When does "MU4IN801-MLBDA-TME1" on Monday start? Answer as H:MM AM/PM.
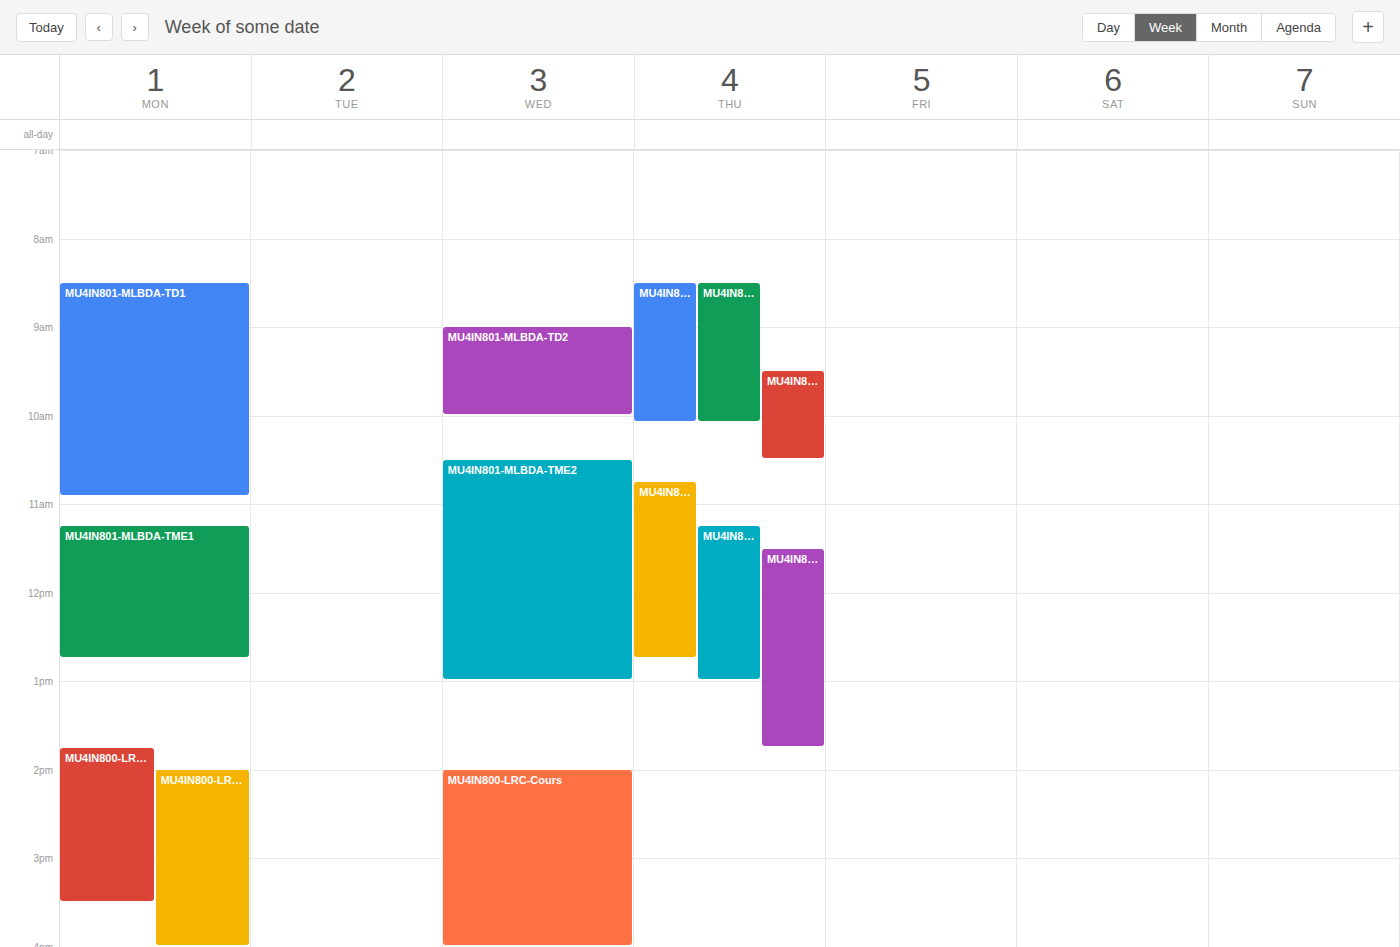
11:15 AM